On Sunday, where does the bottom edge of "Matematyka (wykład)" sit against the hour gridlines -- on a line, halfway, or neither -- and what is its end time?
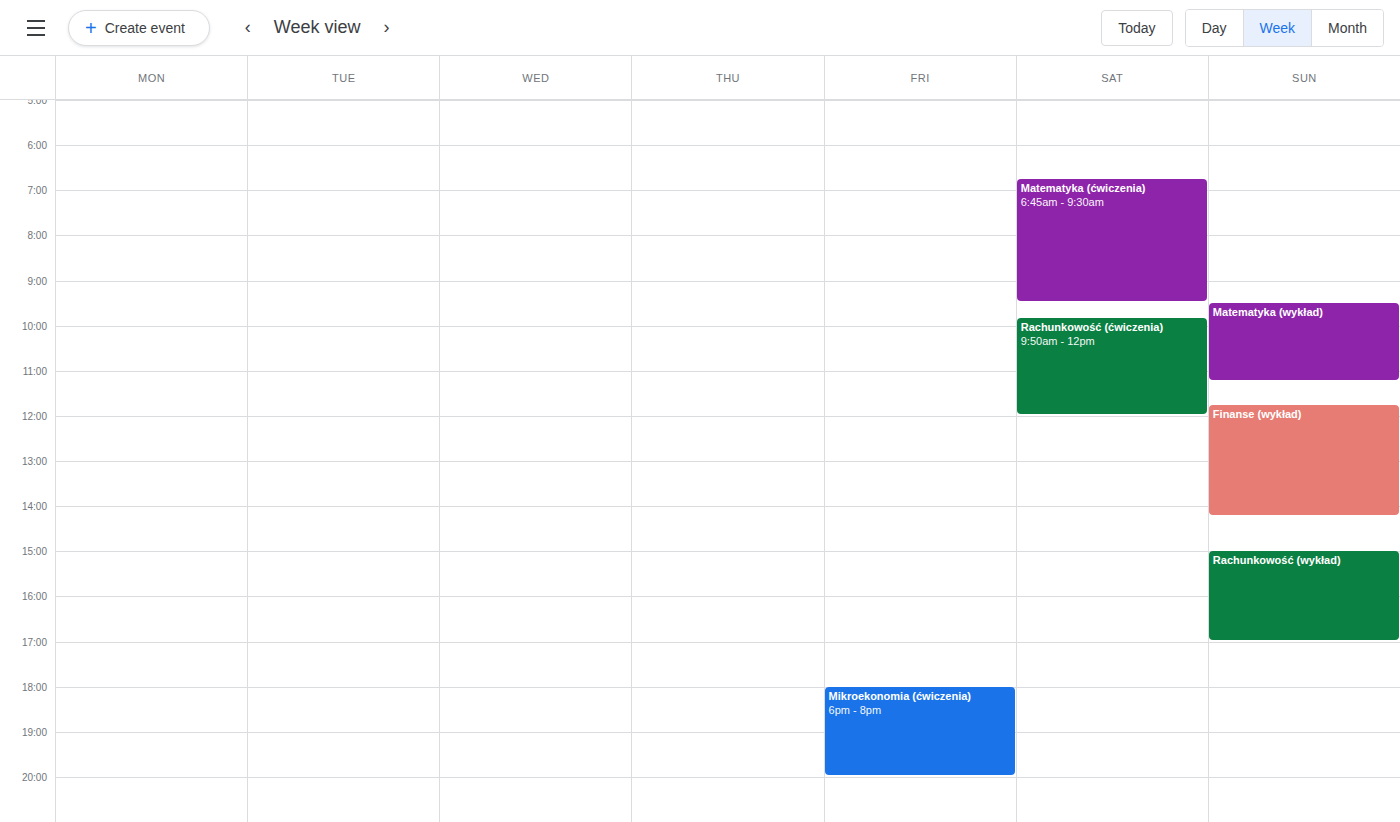
11:15 -- neither: a quarter of the way from the 11:00 line to the 12:00 line.